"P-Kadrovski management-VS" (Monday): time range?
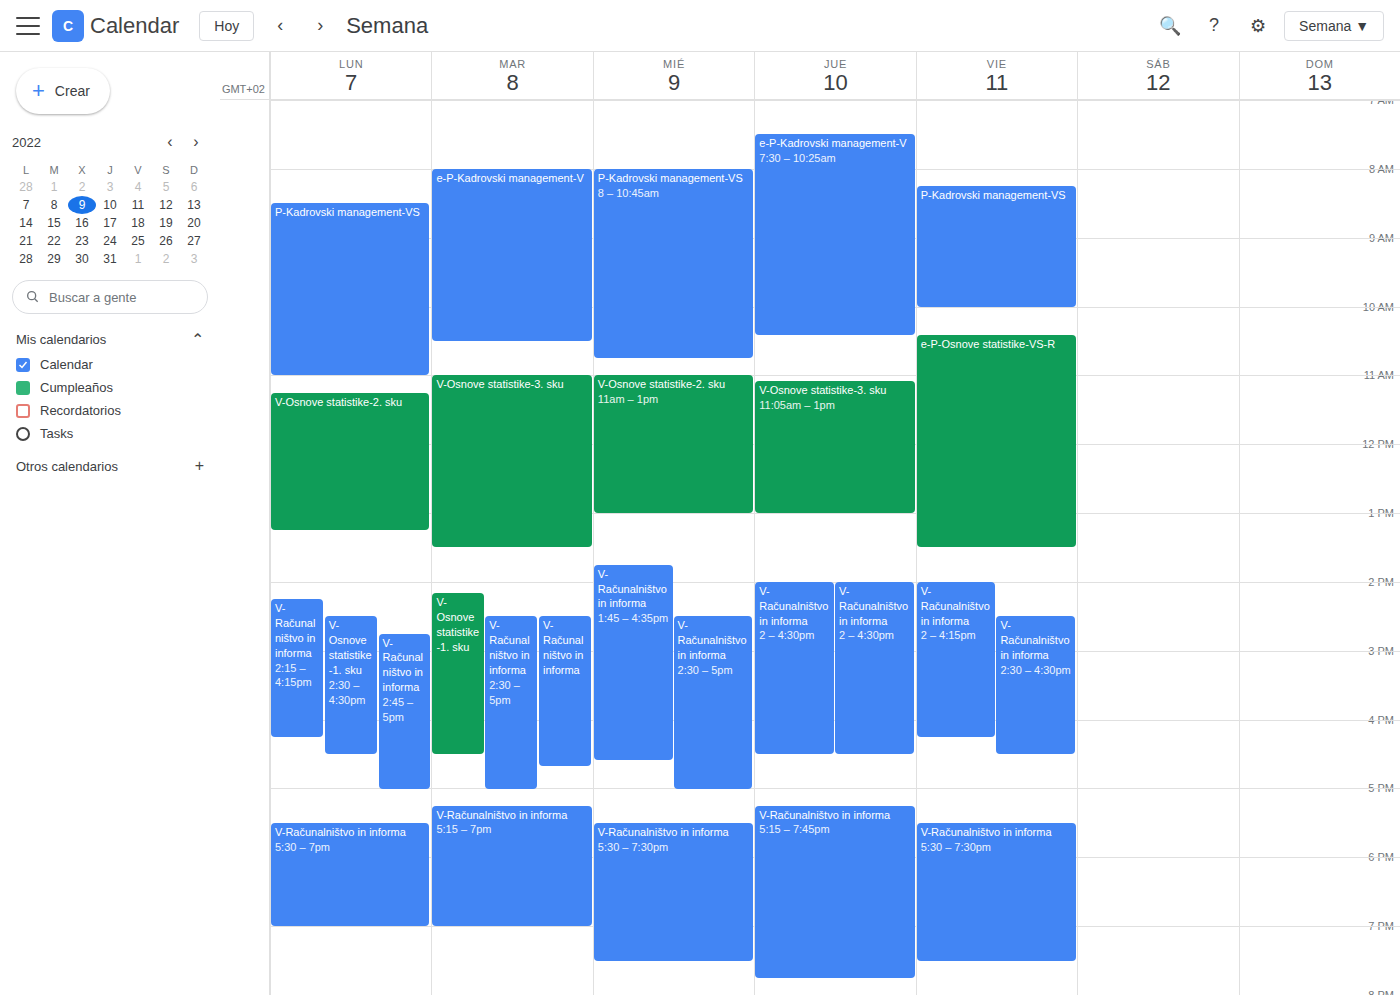
8:30 AM to 11:00 AM